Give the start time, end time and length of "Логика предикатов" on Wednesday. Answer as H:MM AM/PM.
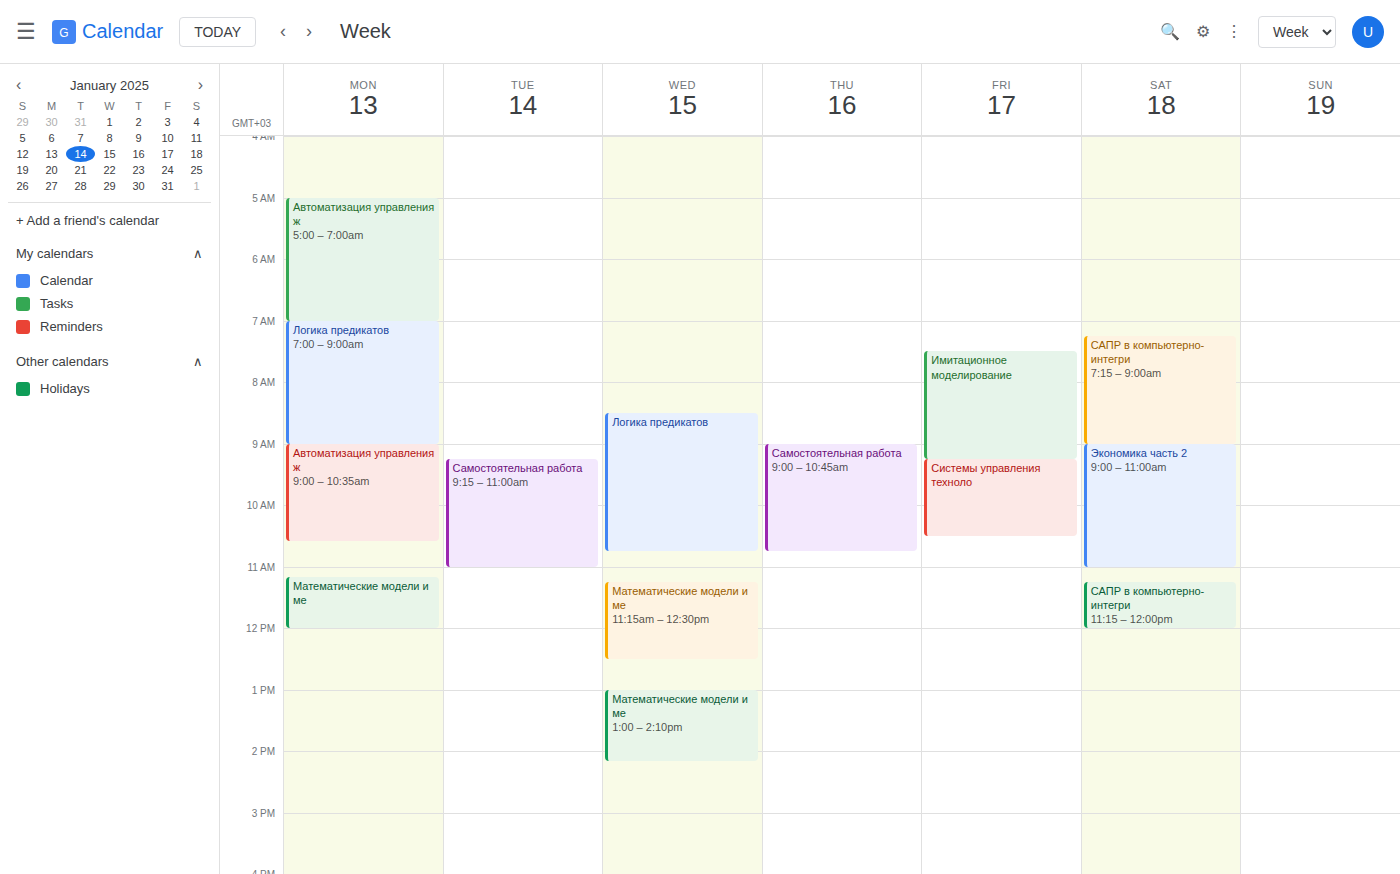
8:30 AM to 10:45 AM, 2 hours 15 minutes